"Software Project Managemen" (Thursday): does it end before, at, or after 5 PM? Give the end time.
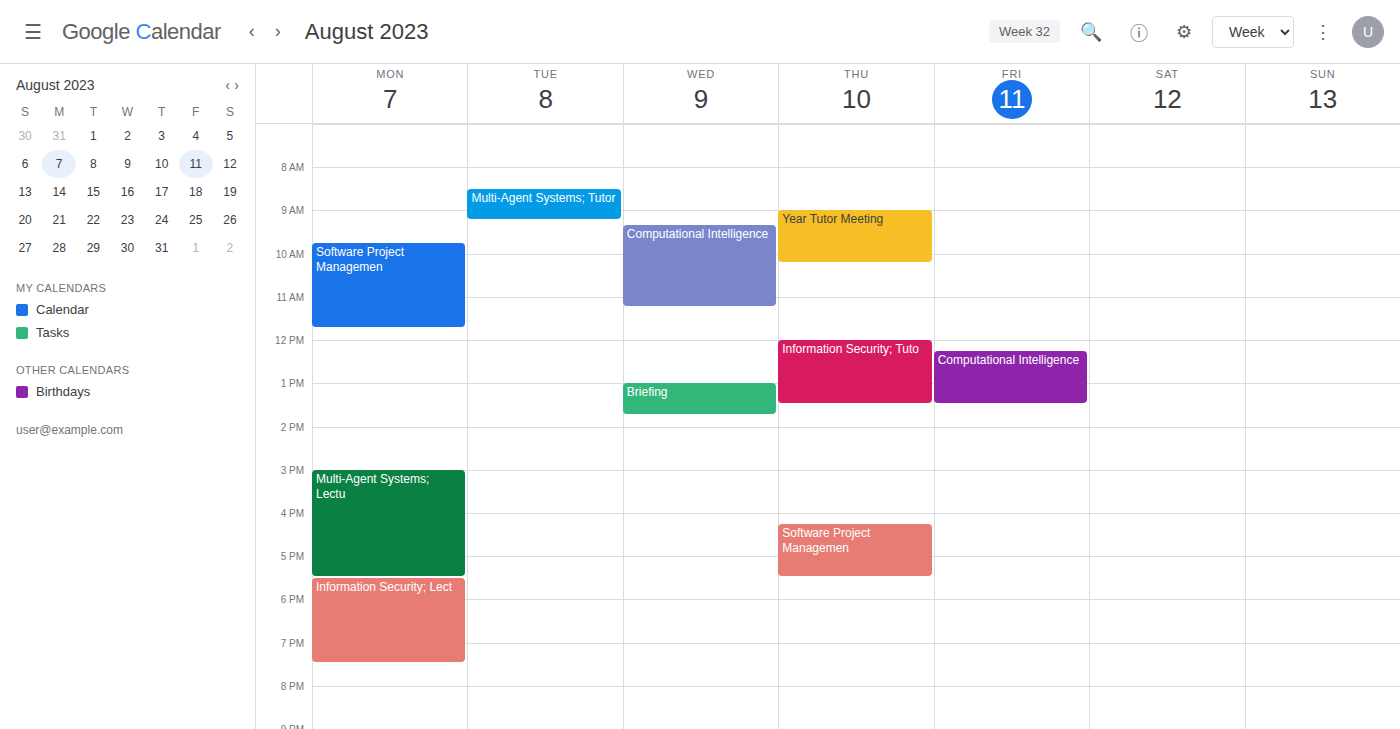
5:30 PM -- after 5 PM, 30 minutes below the 5 PM line.